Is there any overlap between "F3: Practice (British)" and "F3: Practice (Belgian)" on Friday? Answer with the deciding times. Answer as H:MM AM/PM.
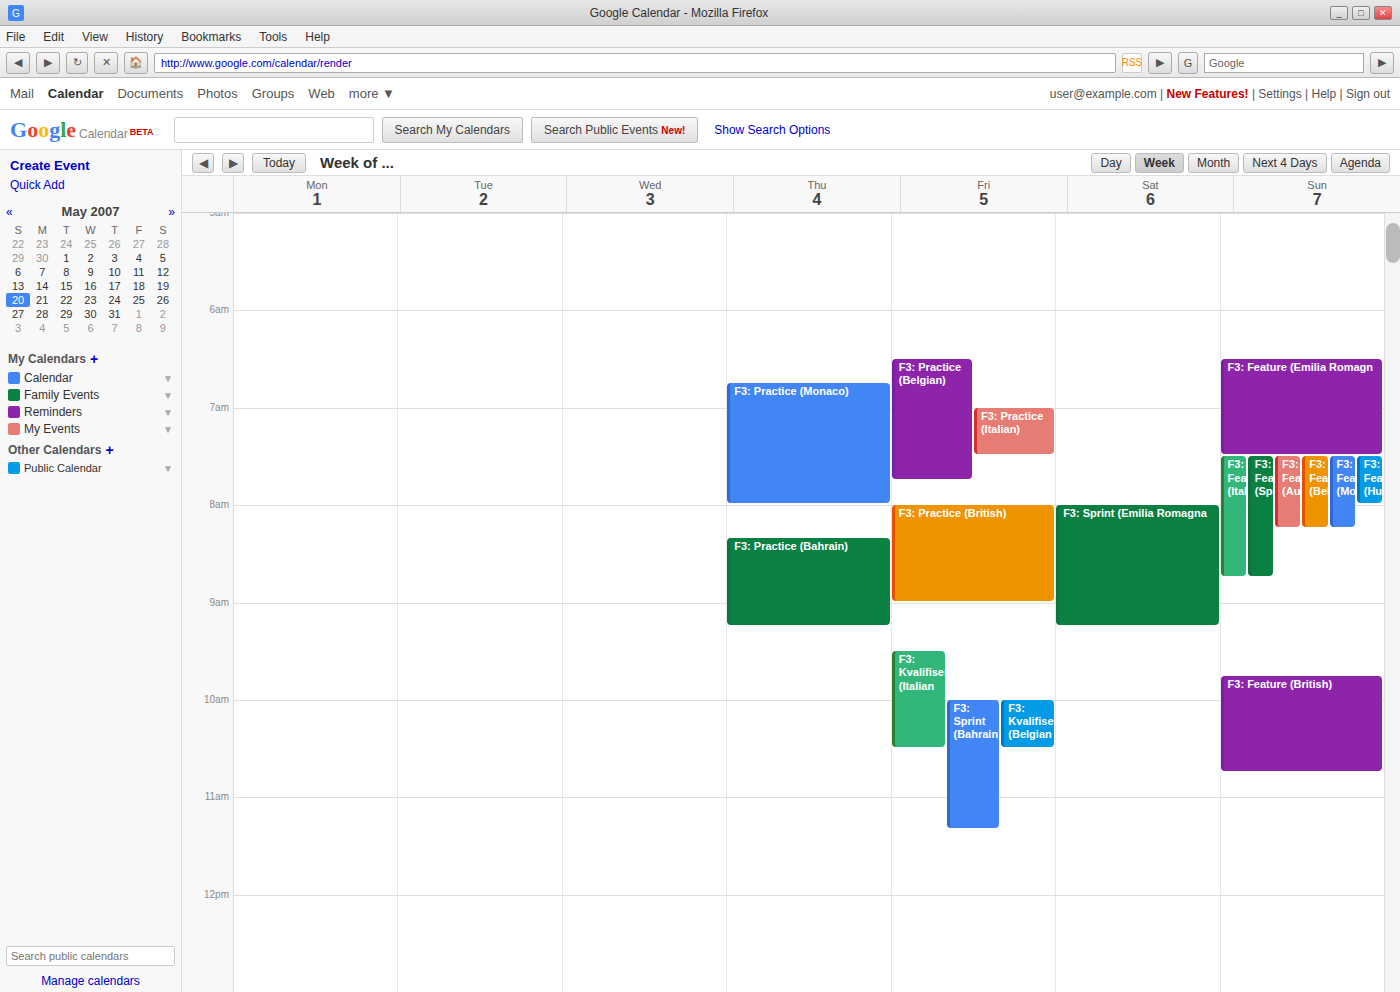
"F3: Practice (Belgian)" ends at 7:45 AM and "F3: Practice (British)" starts at 8:00 AM -- no overlap.